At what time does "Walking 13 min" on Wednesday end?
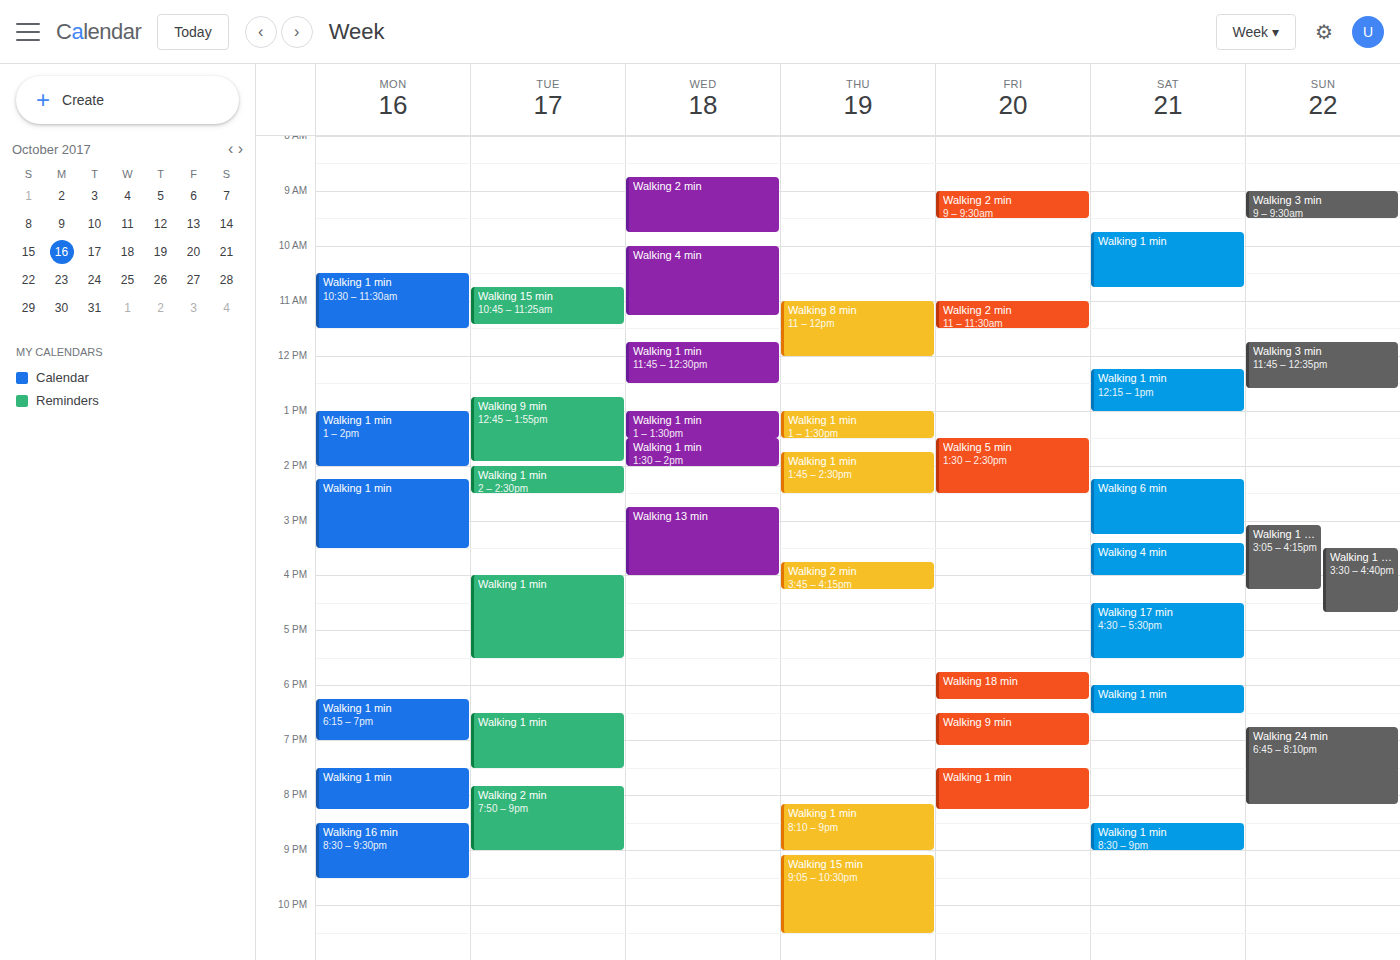
4:00 PM